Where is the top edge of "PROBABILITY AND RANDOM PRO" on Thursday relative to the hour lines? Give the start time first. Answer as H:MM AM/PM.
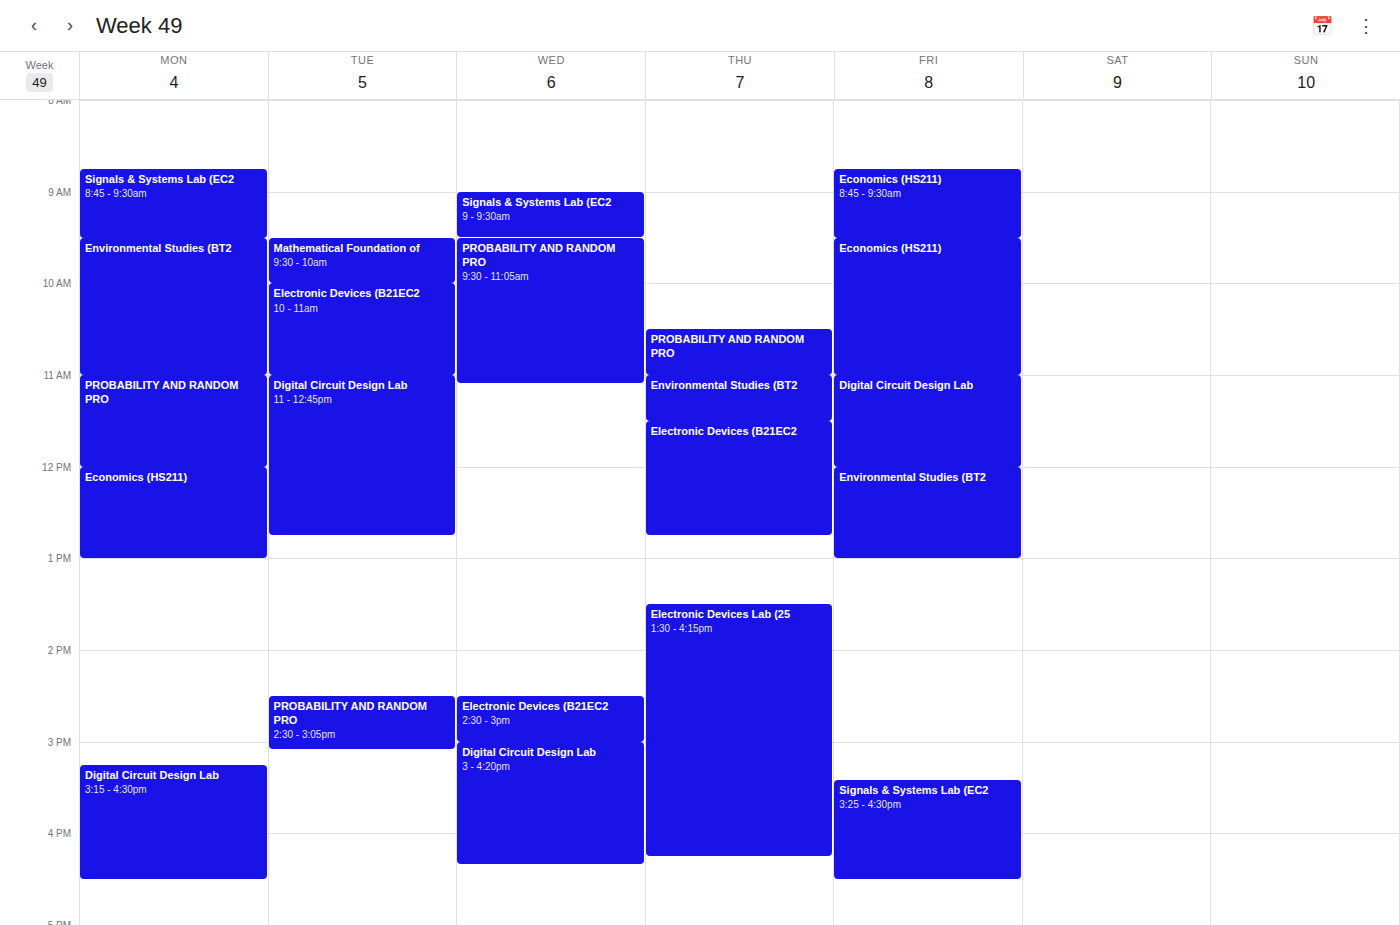
10:30 AM -- halfway between the 10 AM and 11 AM lines.